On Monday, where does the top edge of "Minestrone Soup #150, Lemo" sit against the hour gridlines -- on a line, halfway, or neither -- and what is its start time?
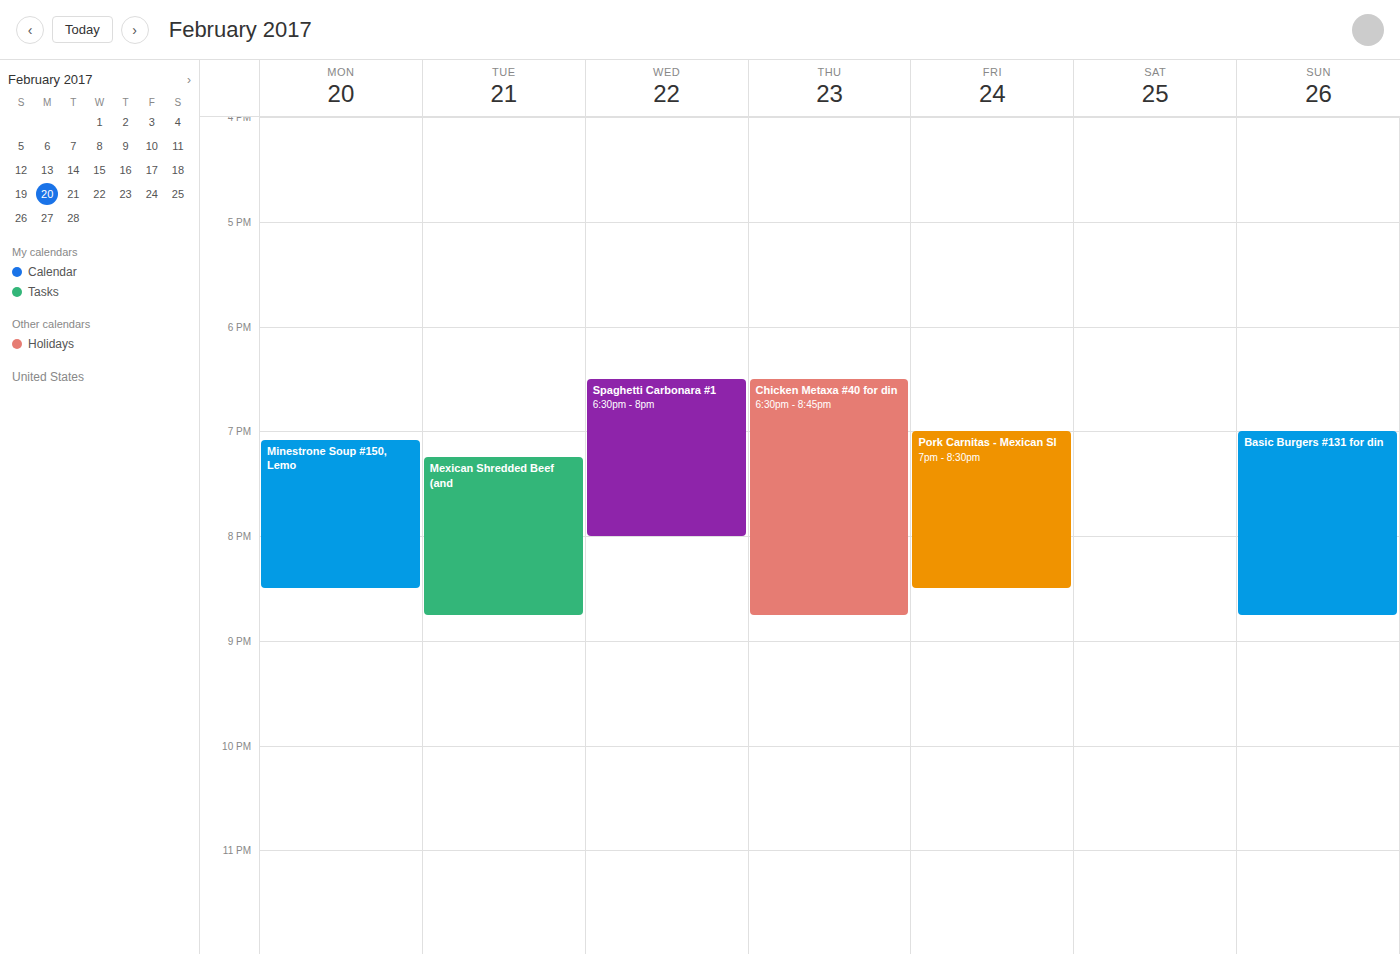
7:05 PM -- neither: 5 minutes below the 7 PM line and 55 minutes above the 8 PM line.